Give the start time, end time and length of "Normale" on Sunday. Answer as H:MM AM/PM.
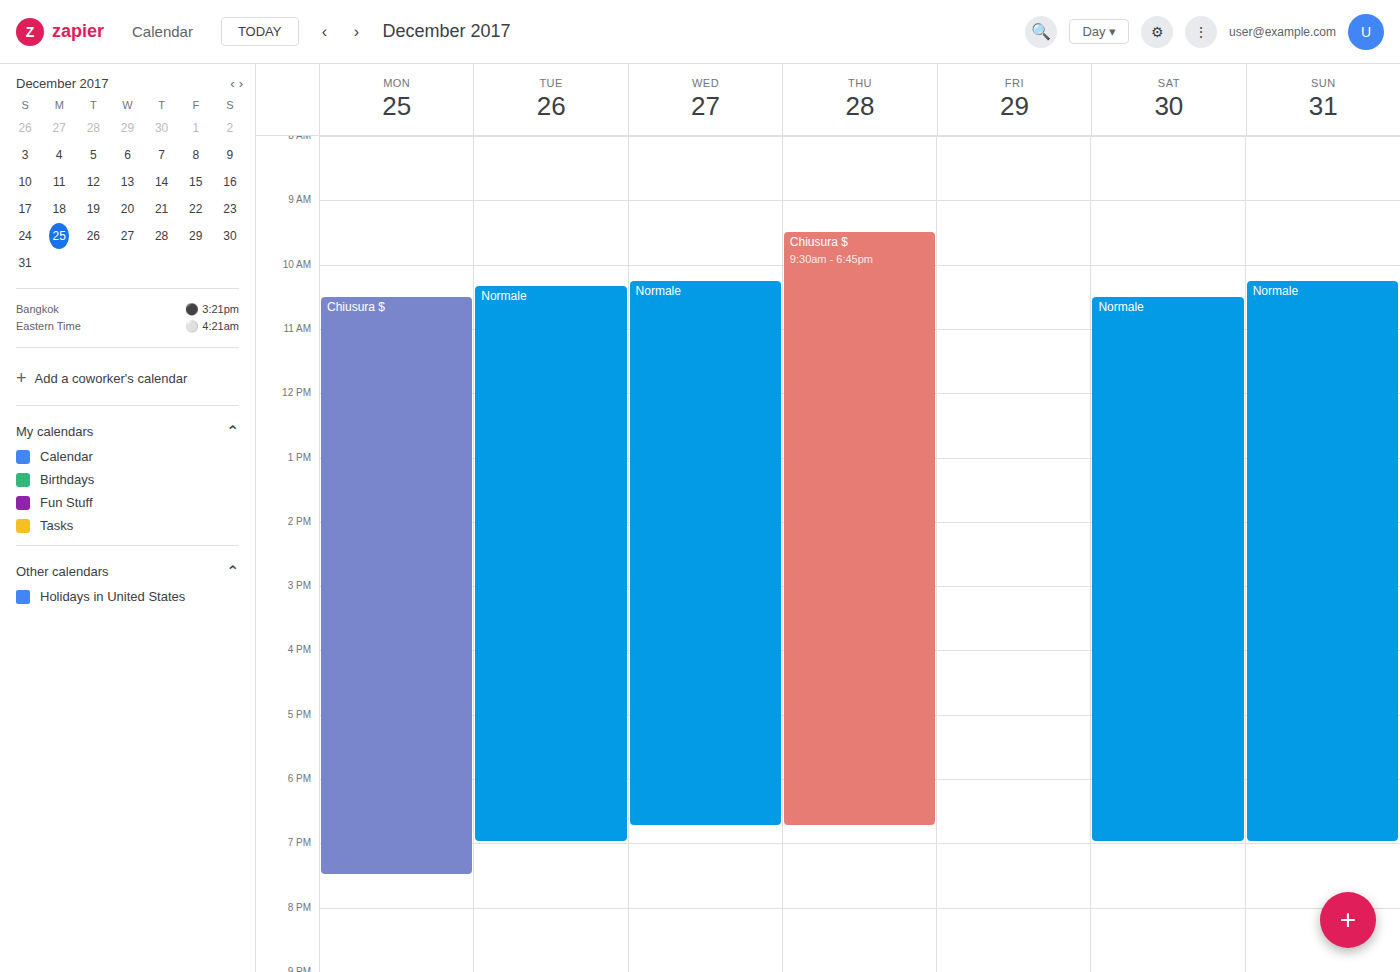
10:15 AM to 7:00 PM, 8 hours 45 minutes